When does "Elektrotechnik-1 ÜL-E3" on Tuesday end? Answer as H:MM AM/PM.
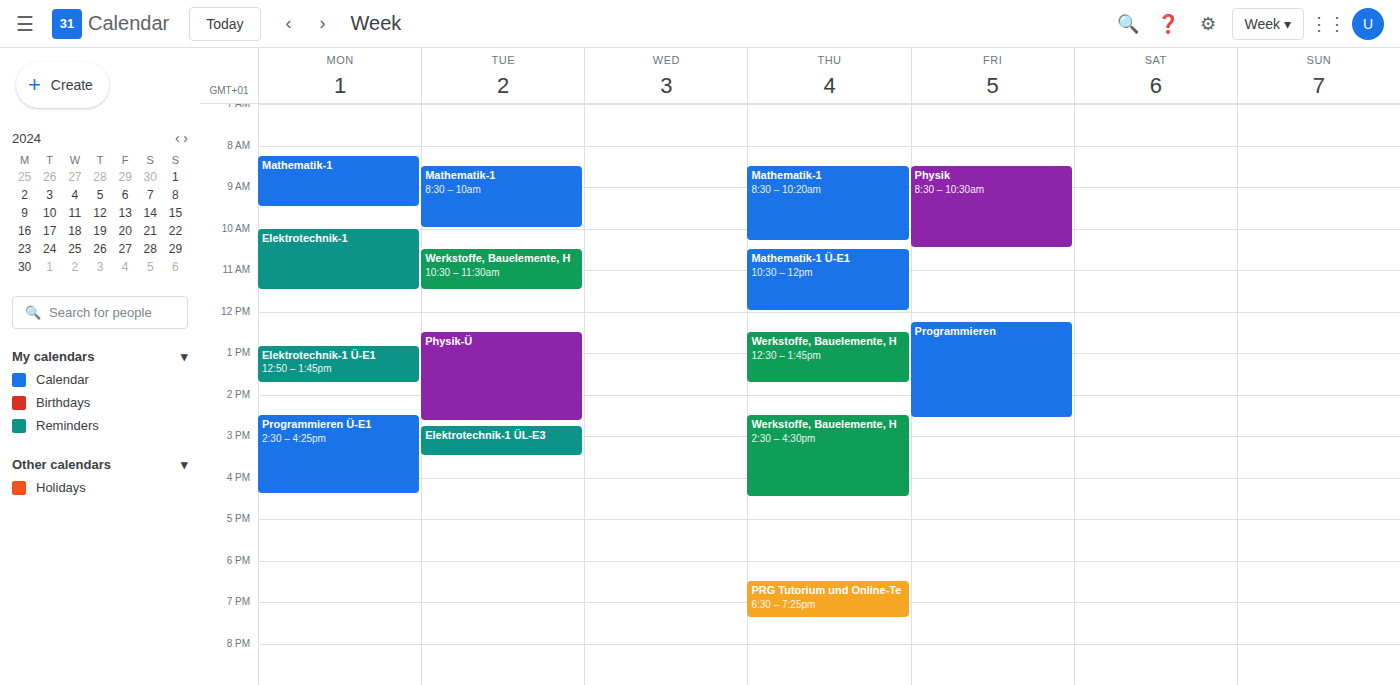
3:30 PM